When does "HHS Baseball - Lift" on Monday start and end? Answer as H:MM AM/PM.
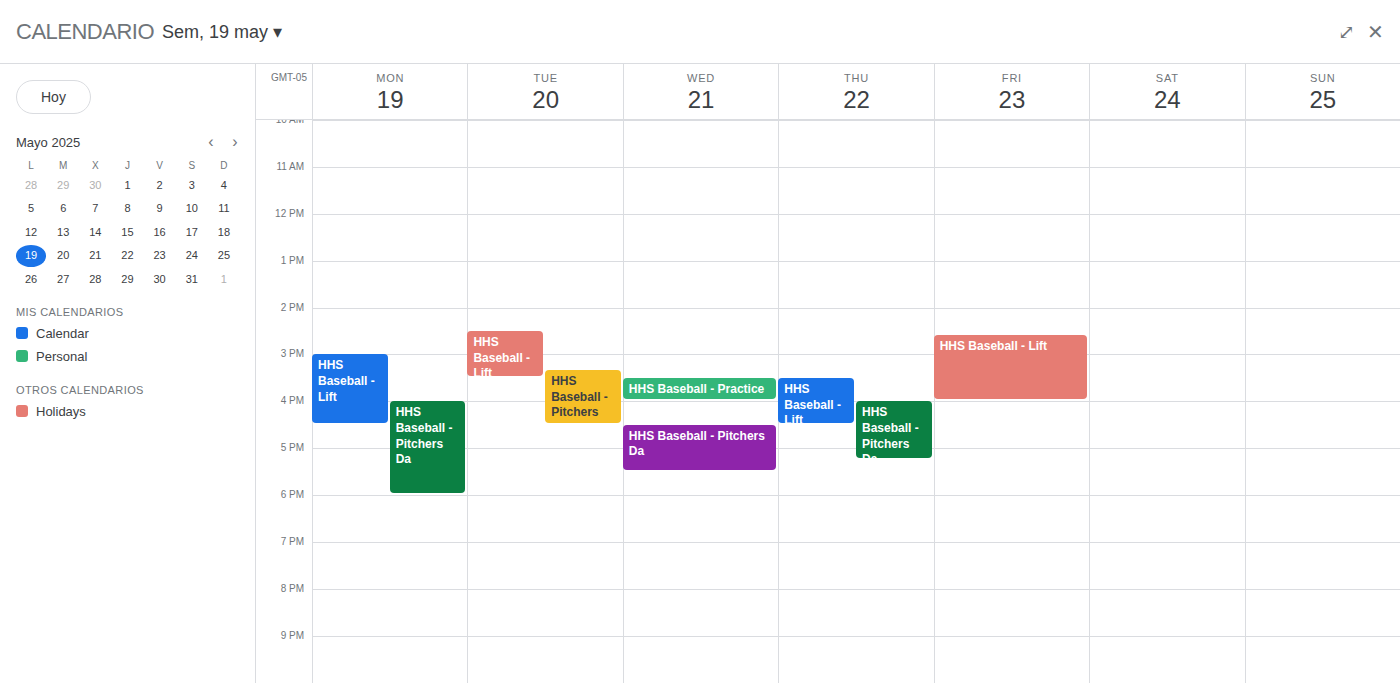
3:00 PM to 4:30 PM